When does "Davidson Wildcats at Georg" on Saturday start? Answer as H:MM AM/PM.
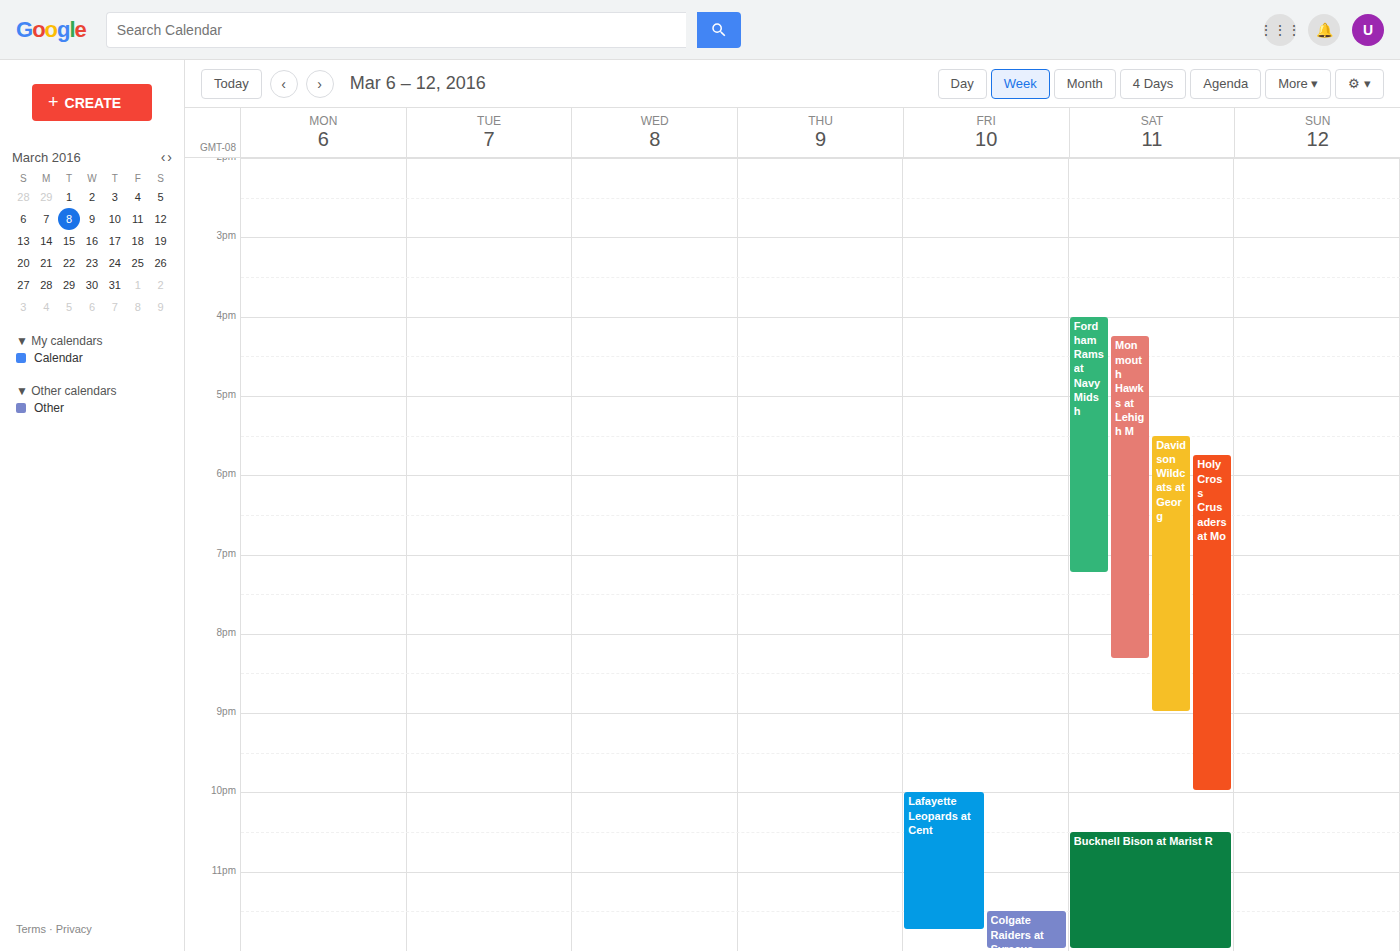
5:30 PM